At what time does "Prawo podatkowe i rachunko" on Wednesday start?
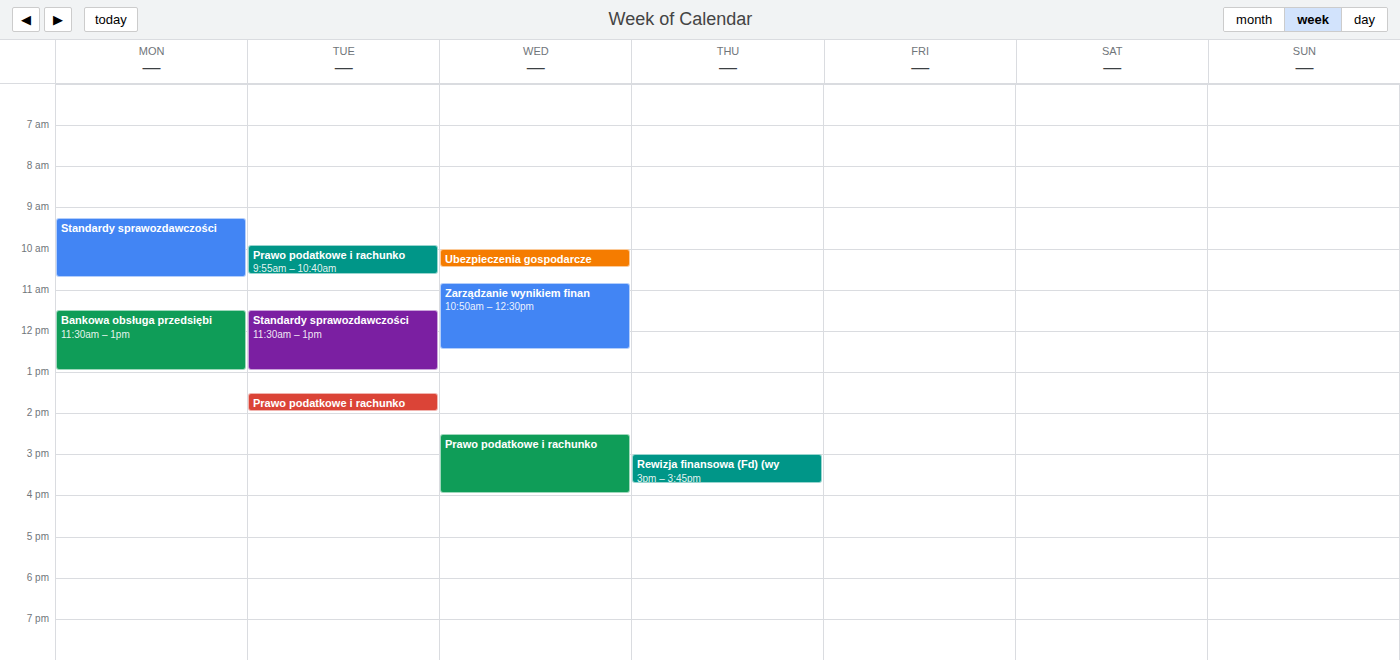
2:30 PM